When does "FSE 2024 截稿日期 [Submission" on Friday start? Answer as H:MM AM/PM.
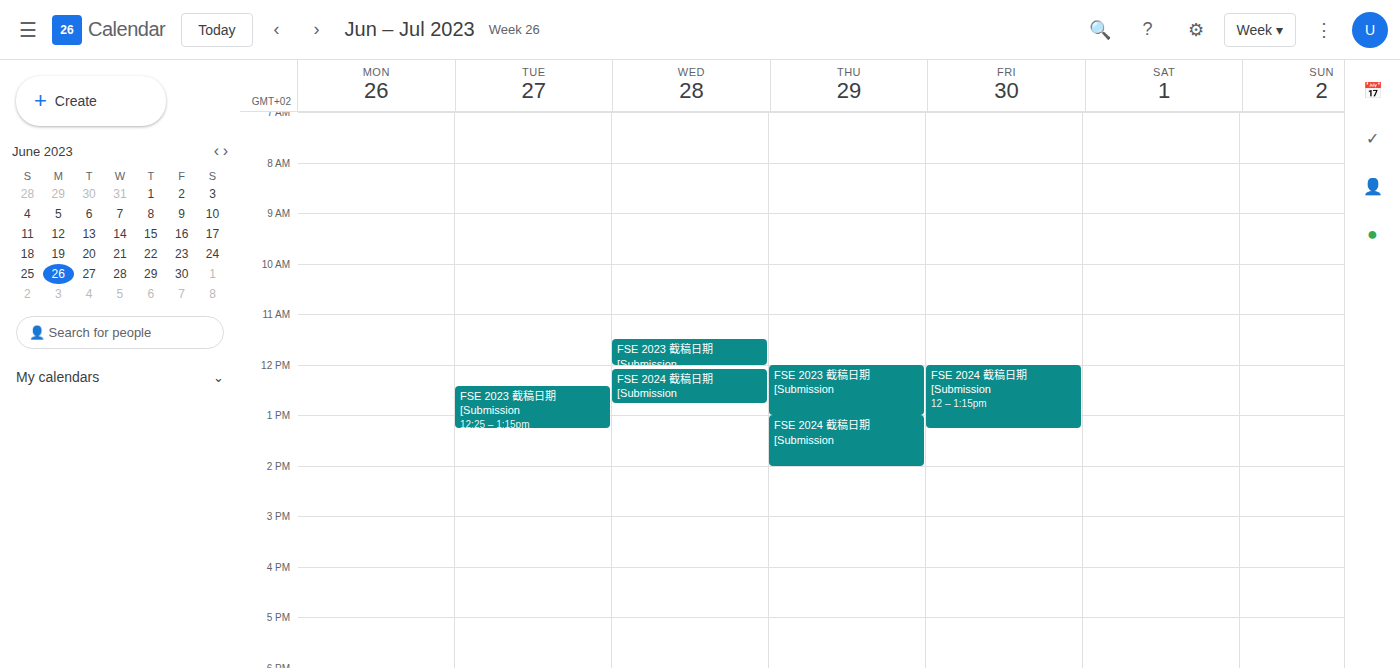
12:00 PM